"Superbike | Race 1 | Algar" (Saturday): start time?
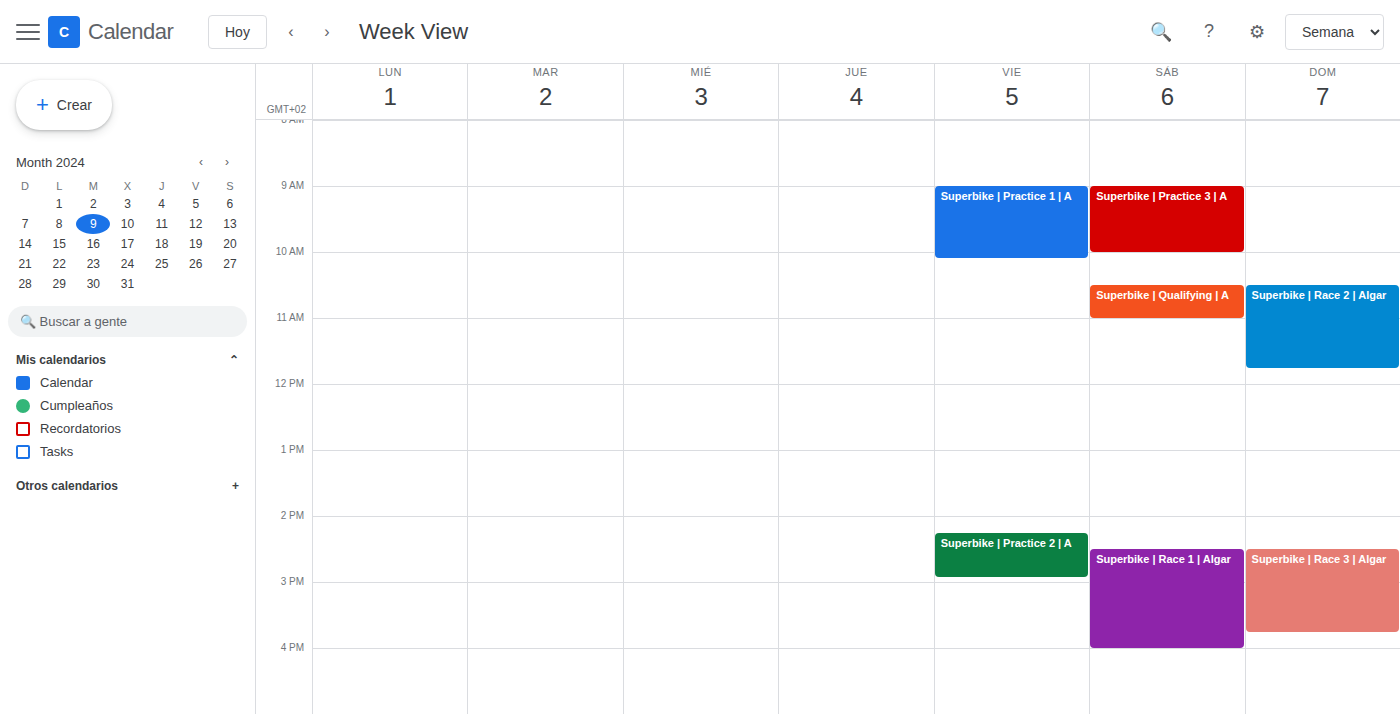
2:30 PM